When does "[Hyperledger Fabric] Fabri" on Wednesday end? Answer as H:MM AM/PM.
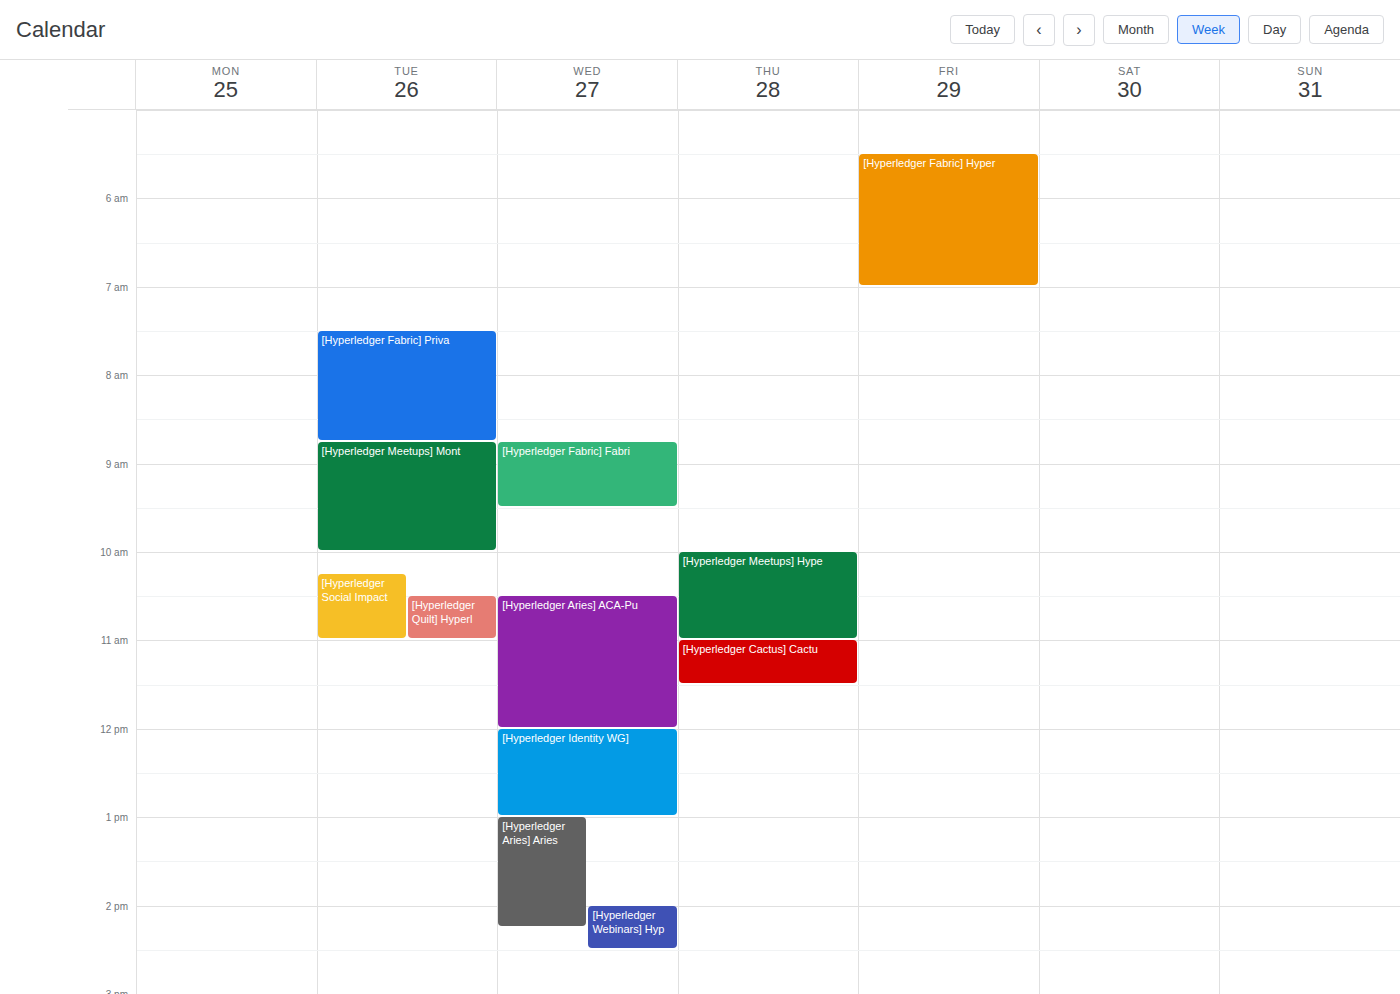
9:30 AM